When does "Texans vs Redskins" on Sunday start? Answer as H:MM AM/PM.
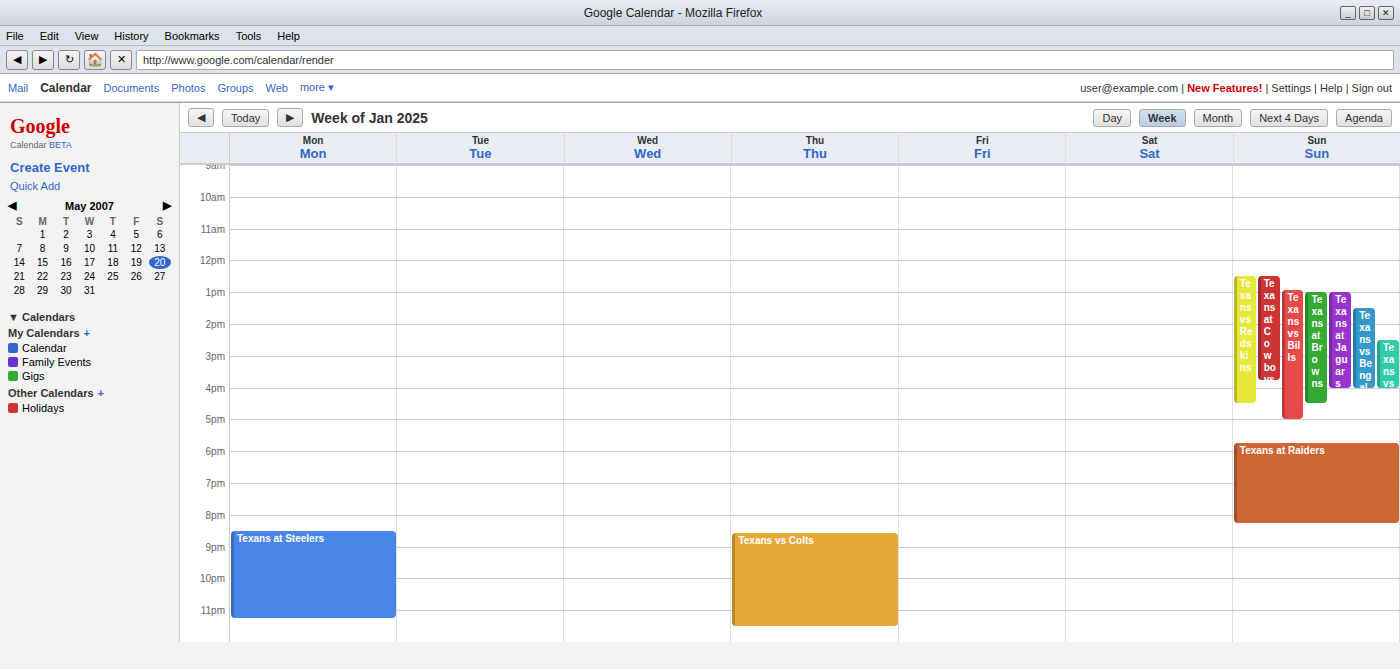
12:30 PM